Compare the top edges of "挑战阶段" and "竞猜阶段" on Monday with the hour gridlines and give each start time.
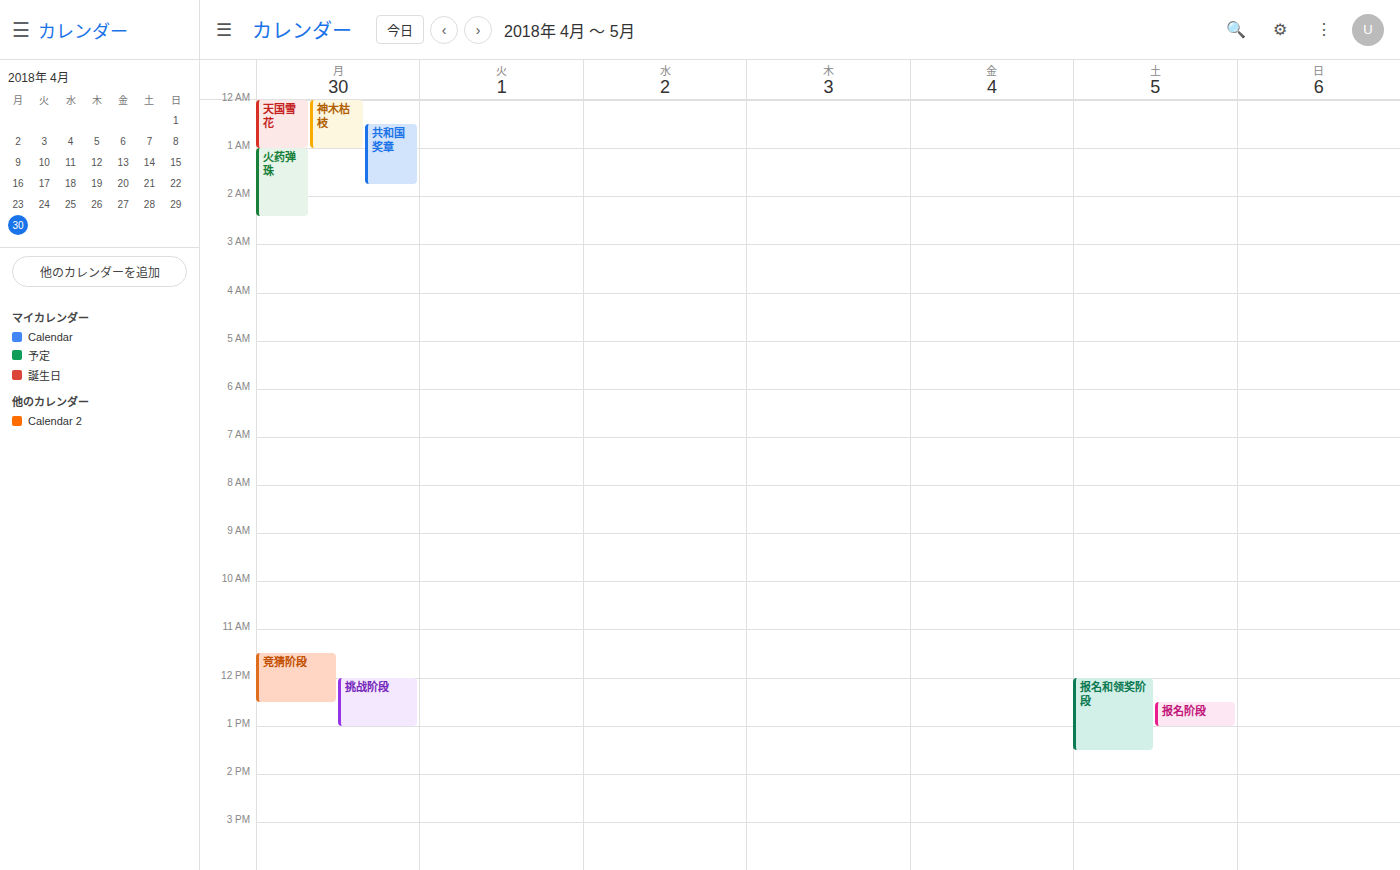
"挑战阶段": 12:00 PM, exactly on the 12 PM line. "竞猜阶段": 11:30 AM, halfway between the 11 AM and 12 PM lines.